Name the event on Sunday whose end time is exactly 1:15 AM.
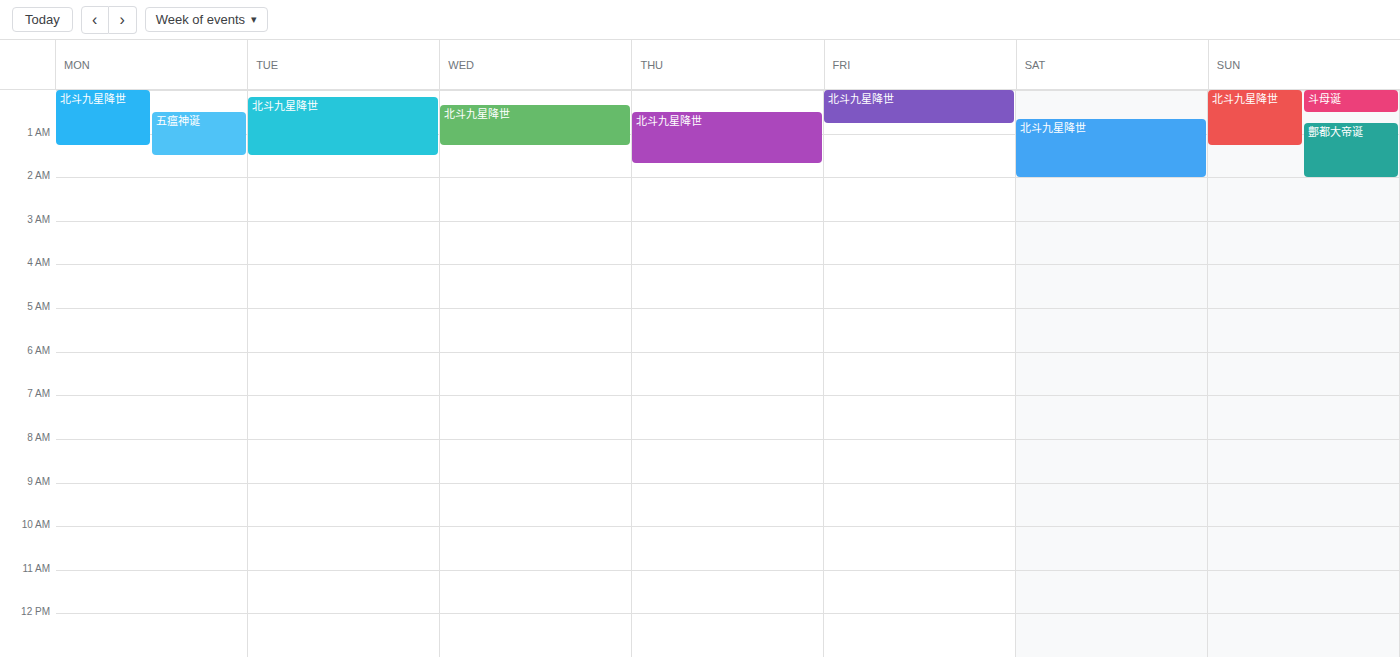
"北斗九星降世"